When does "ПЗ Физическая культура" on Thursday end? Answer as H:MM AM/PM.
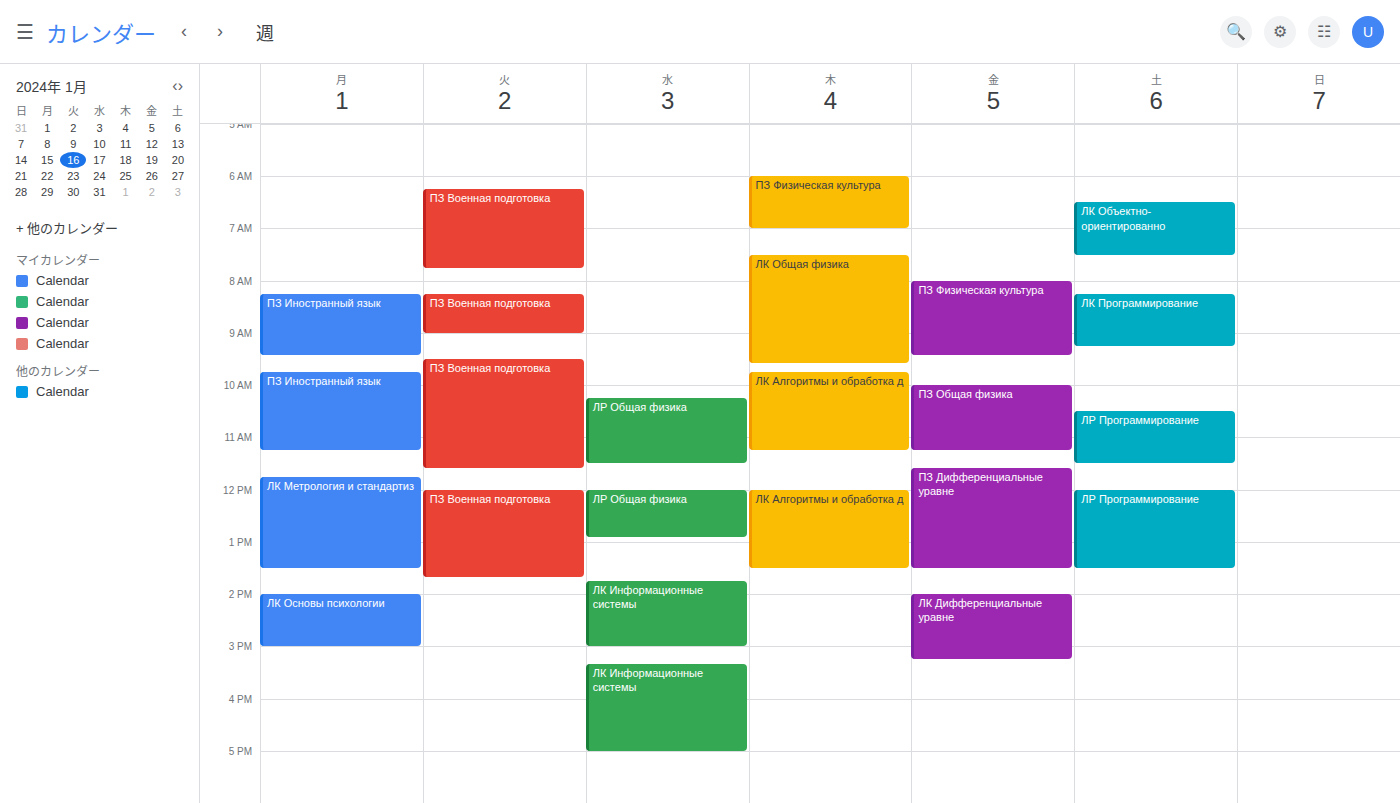
7:00 AM